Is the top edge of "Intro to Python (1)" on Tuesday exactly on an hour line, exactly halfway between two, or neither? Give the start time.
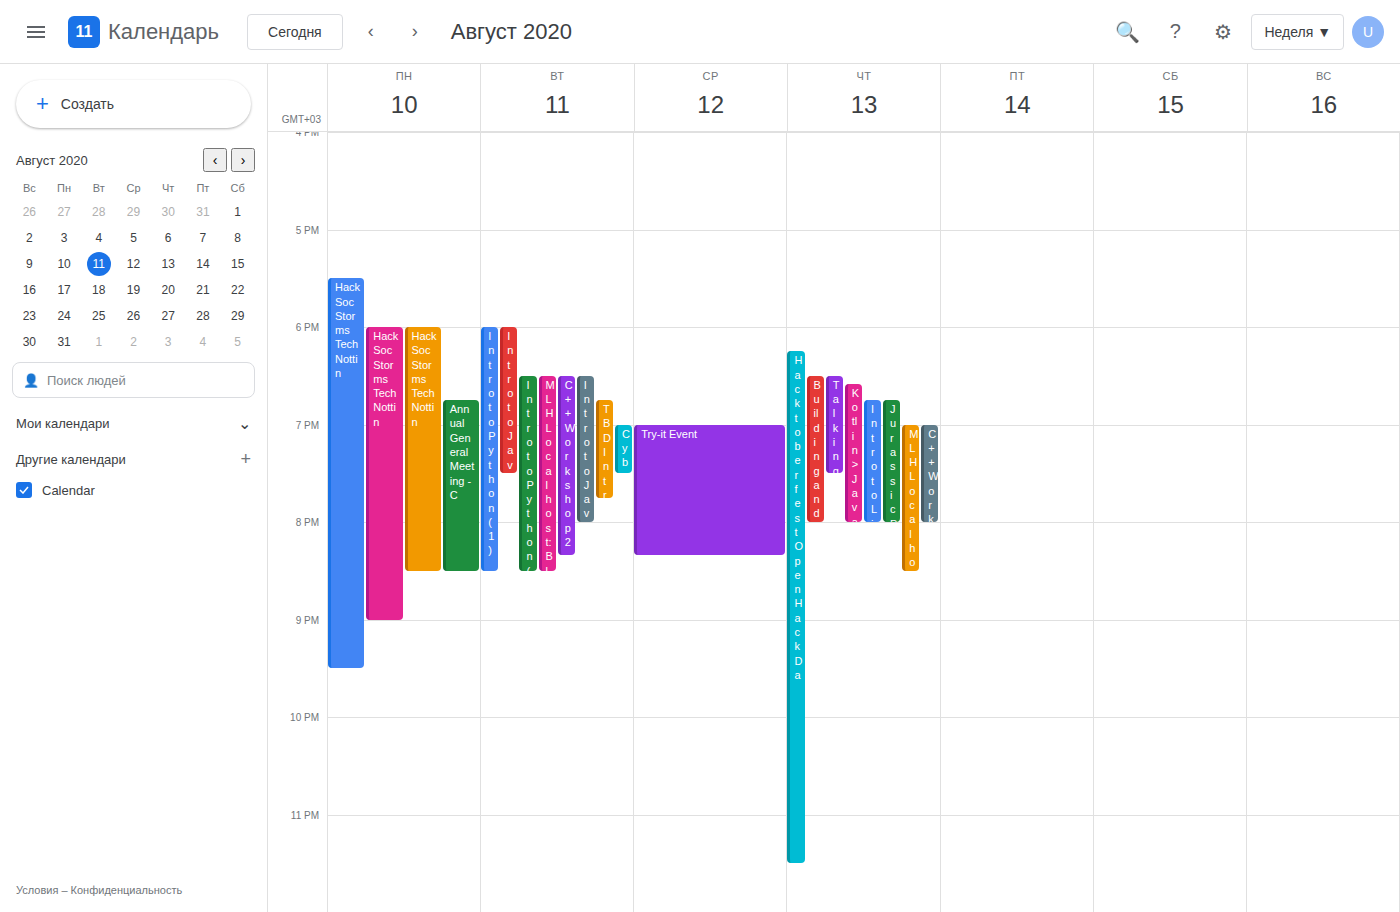
6:00 PM -- exactly on the 6 PM line.